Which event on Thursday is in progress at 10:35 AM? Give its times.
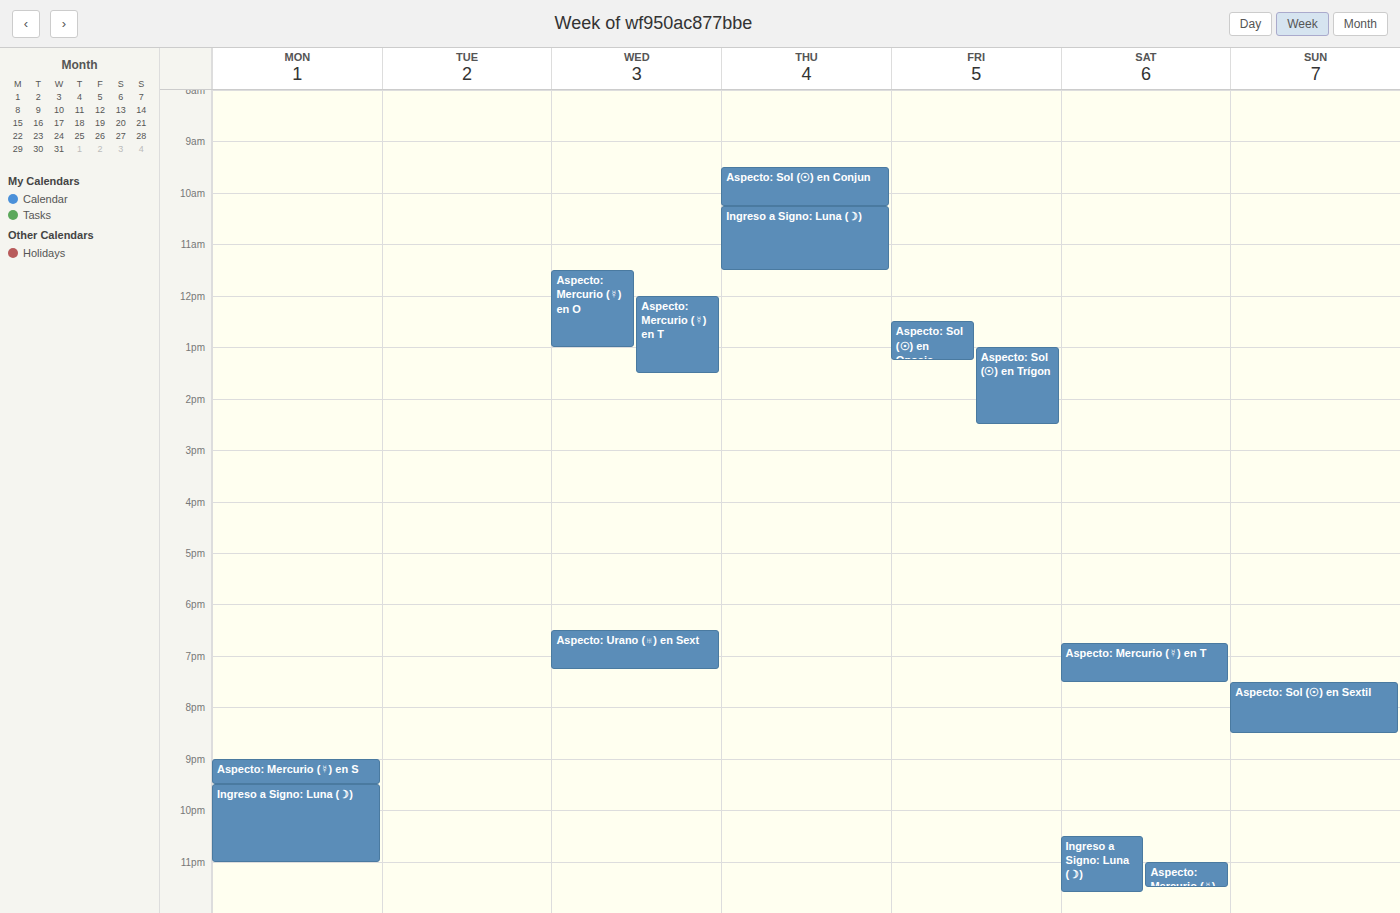
"Ingreso a Signo: Luna (☽)", 10:15 AM to 11:30 AM